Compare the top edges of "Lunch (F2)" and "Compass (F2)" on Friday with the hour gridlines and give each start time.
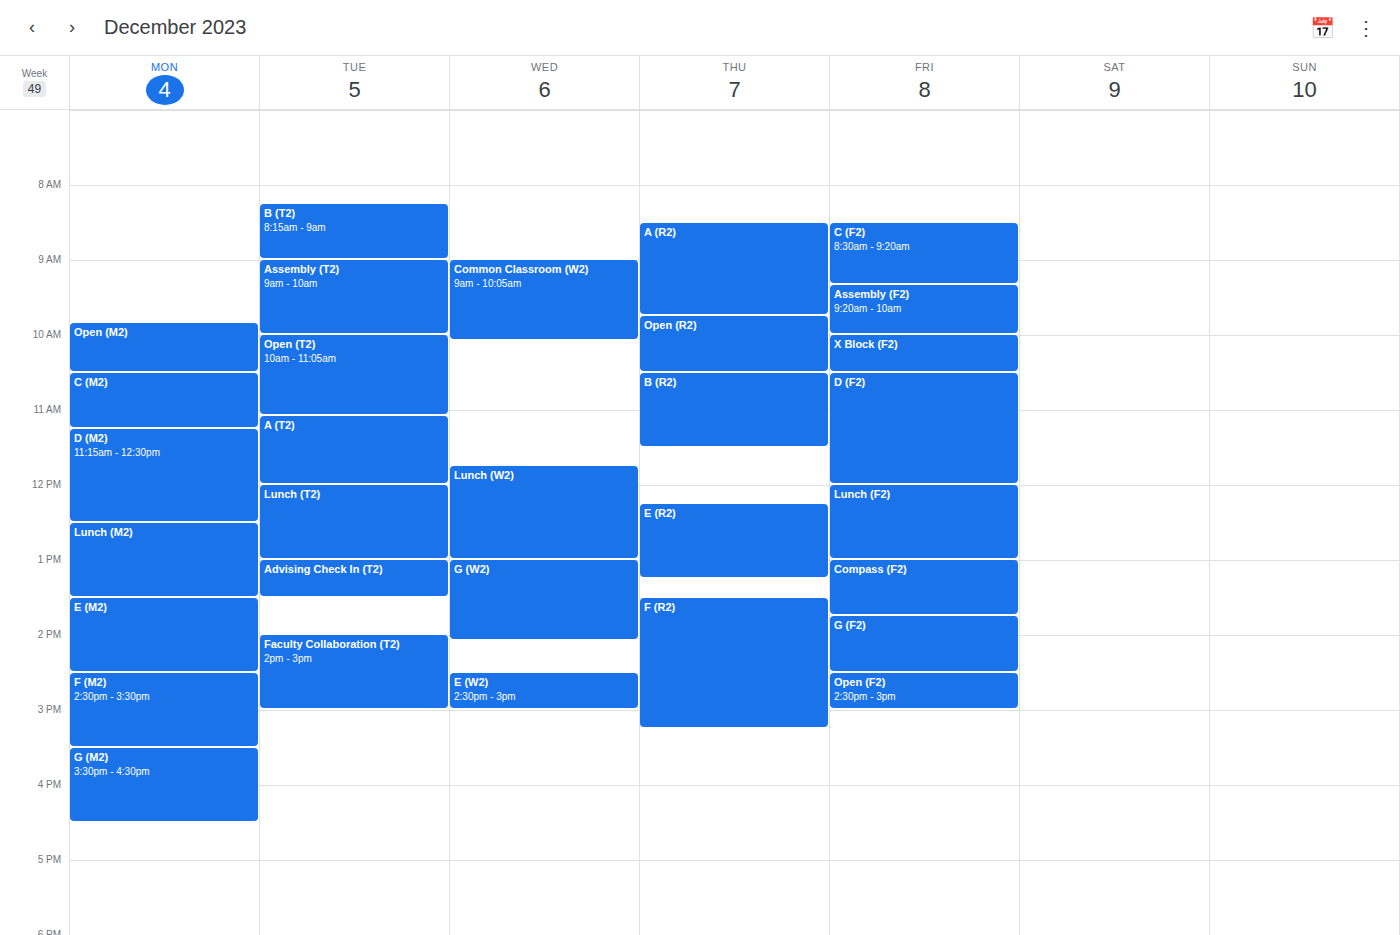
"Lunch (F2)": 12:00, exactly on the 12:00 line. "Compass (F2)": 13:00, exactly on the 13:00 line.